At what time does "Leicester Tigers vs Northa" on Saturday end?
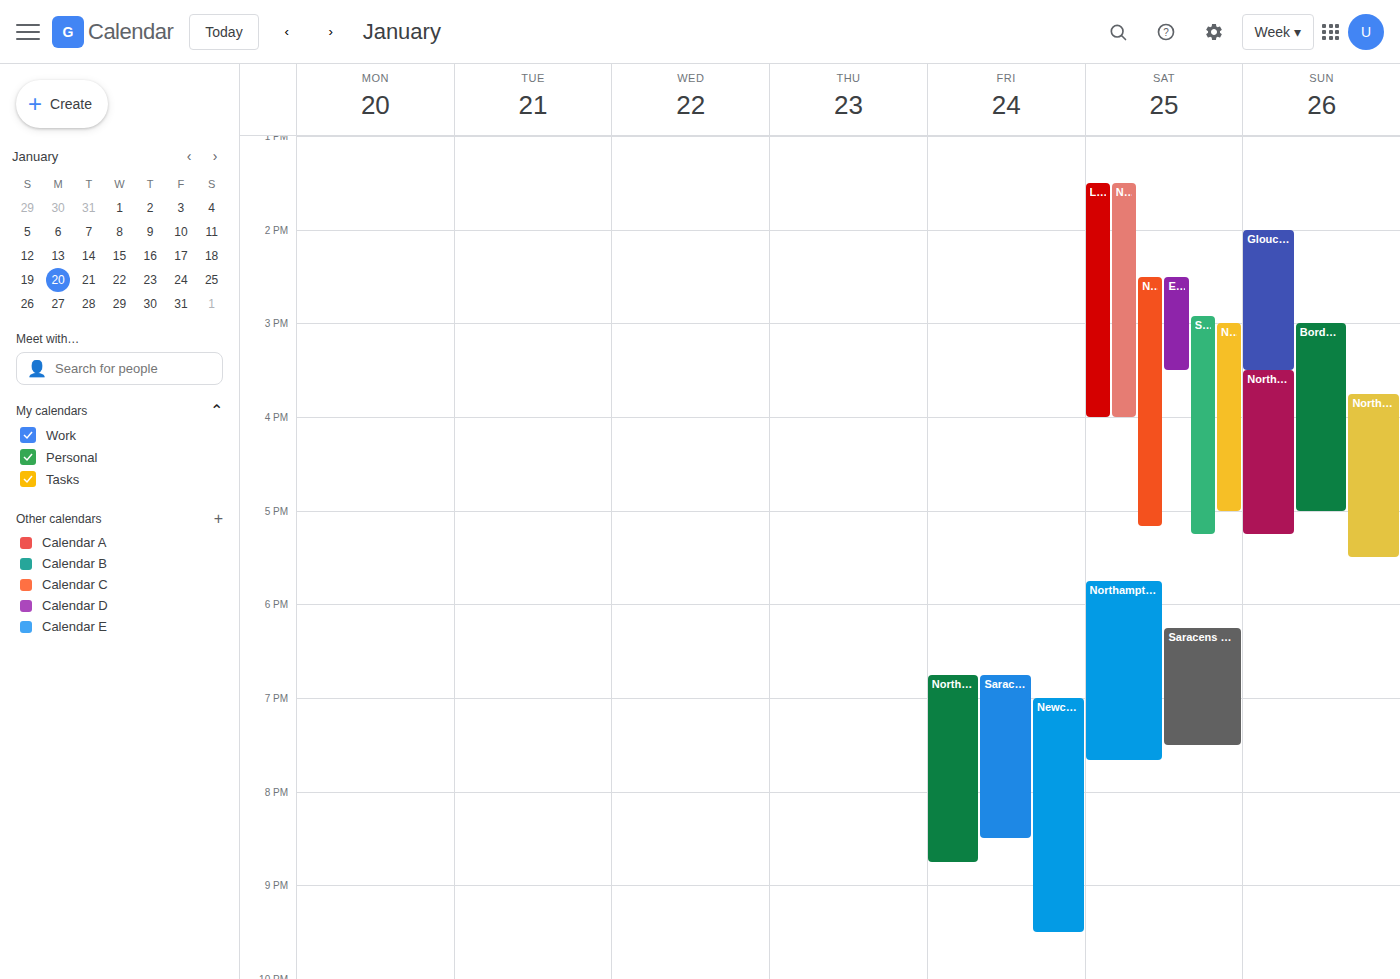
4:00 PM